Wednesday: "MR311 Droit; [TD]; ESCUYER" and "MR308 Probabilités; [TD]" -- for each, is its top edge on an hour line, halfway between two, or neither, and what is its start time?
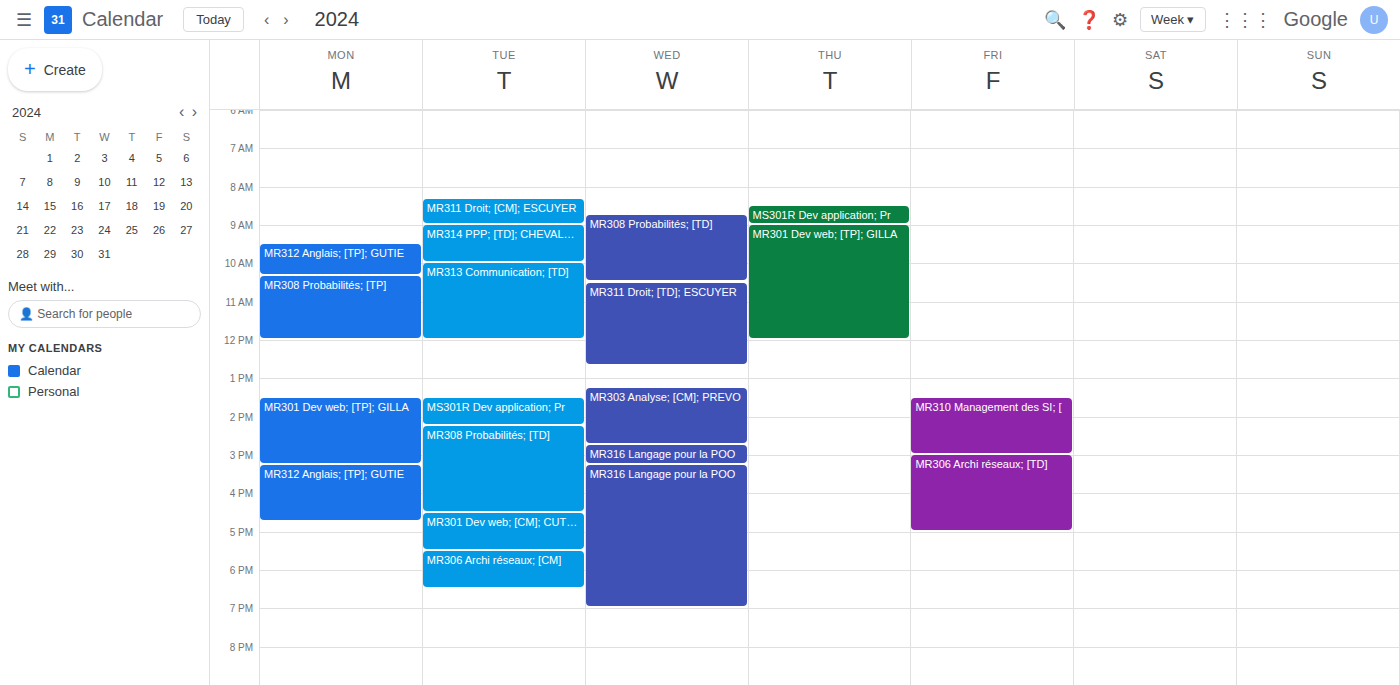
"MR311 Droit; [TD]; ESCUYER": 10:30 AM, halfway between the 10 AM and 11 AM lines. "MR308 Probabilités; [TD]": 8:45 AM, neither: three quarters of the way from the 8 AM line to the 9 AM line.